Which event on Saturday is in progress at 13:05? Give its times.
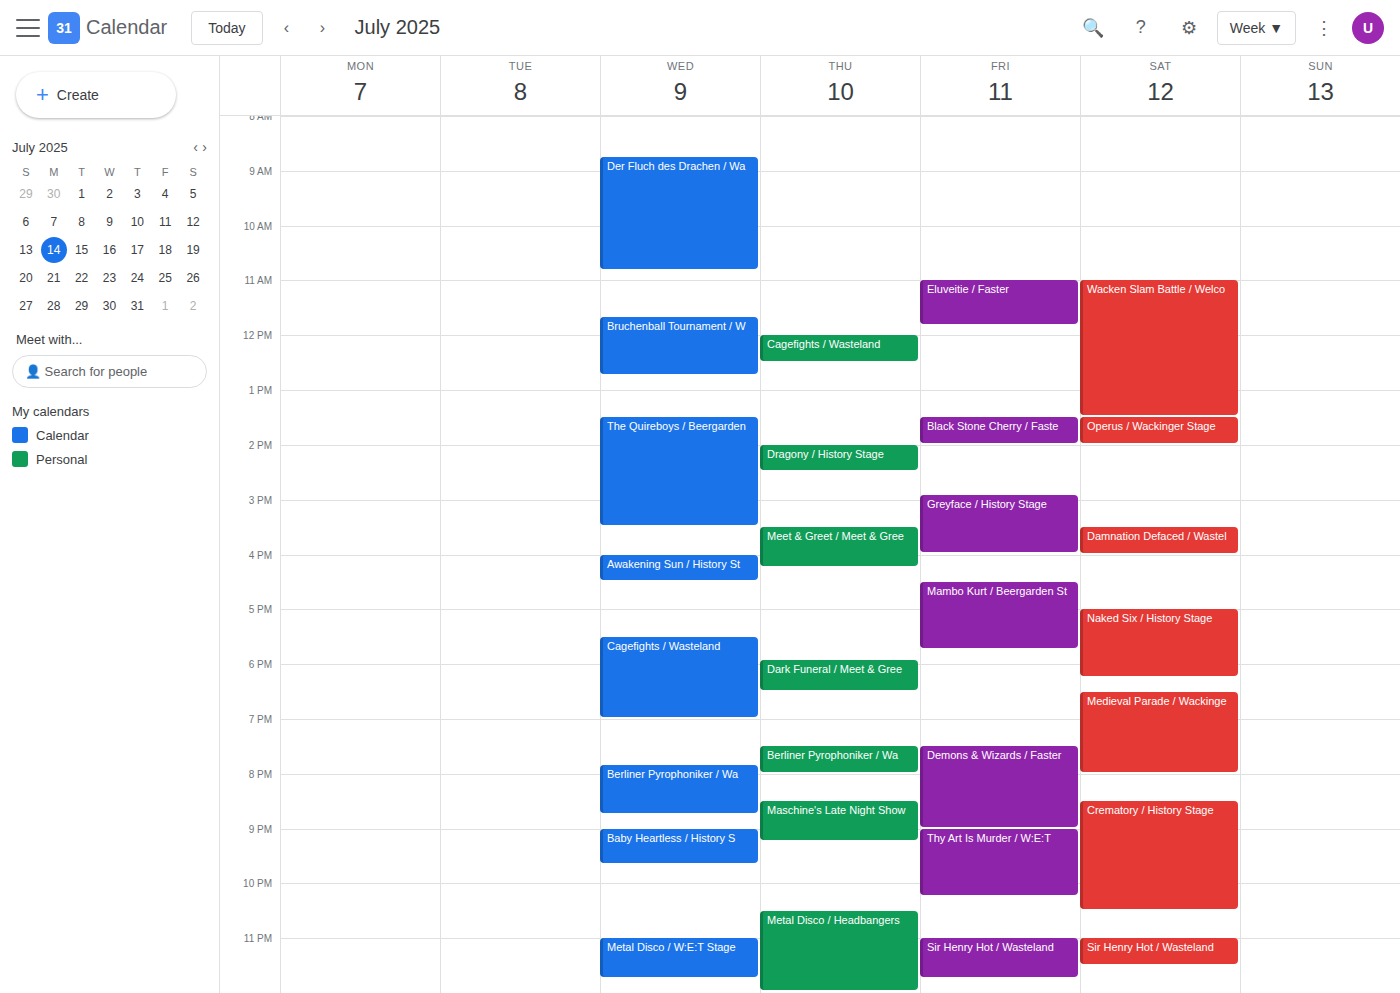
"Wacken Slam Battle / Welco", 11:00 to 13:30